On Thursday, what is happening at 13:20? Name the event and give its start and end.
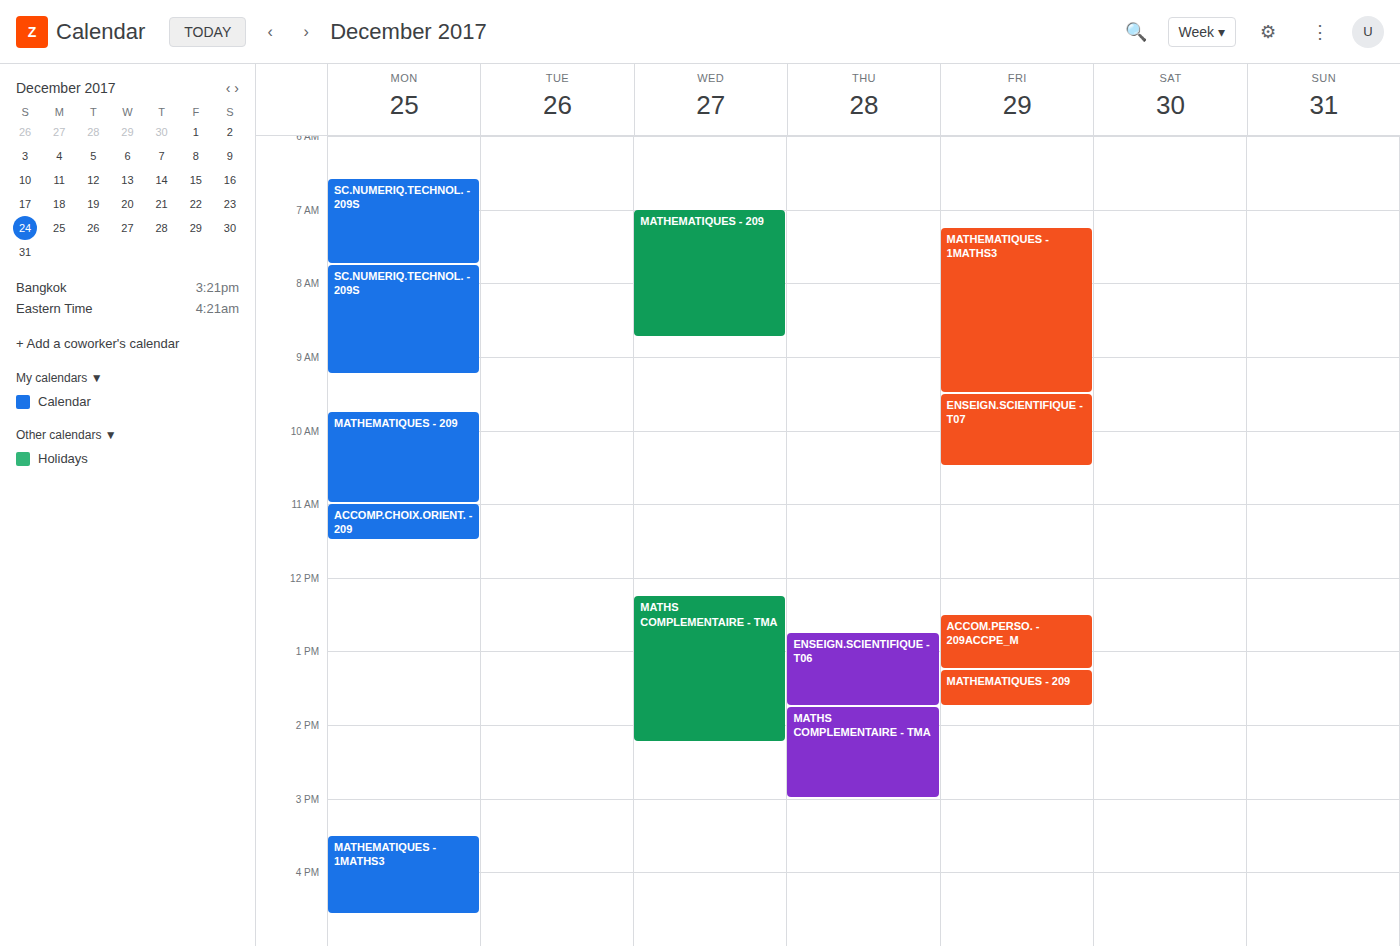
"ENSEIGN.SCIENTIFIQUE - T06", 12:45 to 13:45